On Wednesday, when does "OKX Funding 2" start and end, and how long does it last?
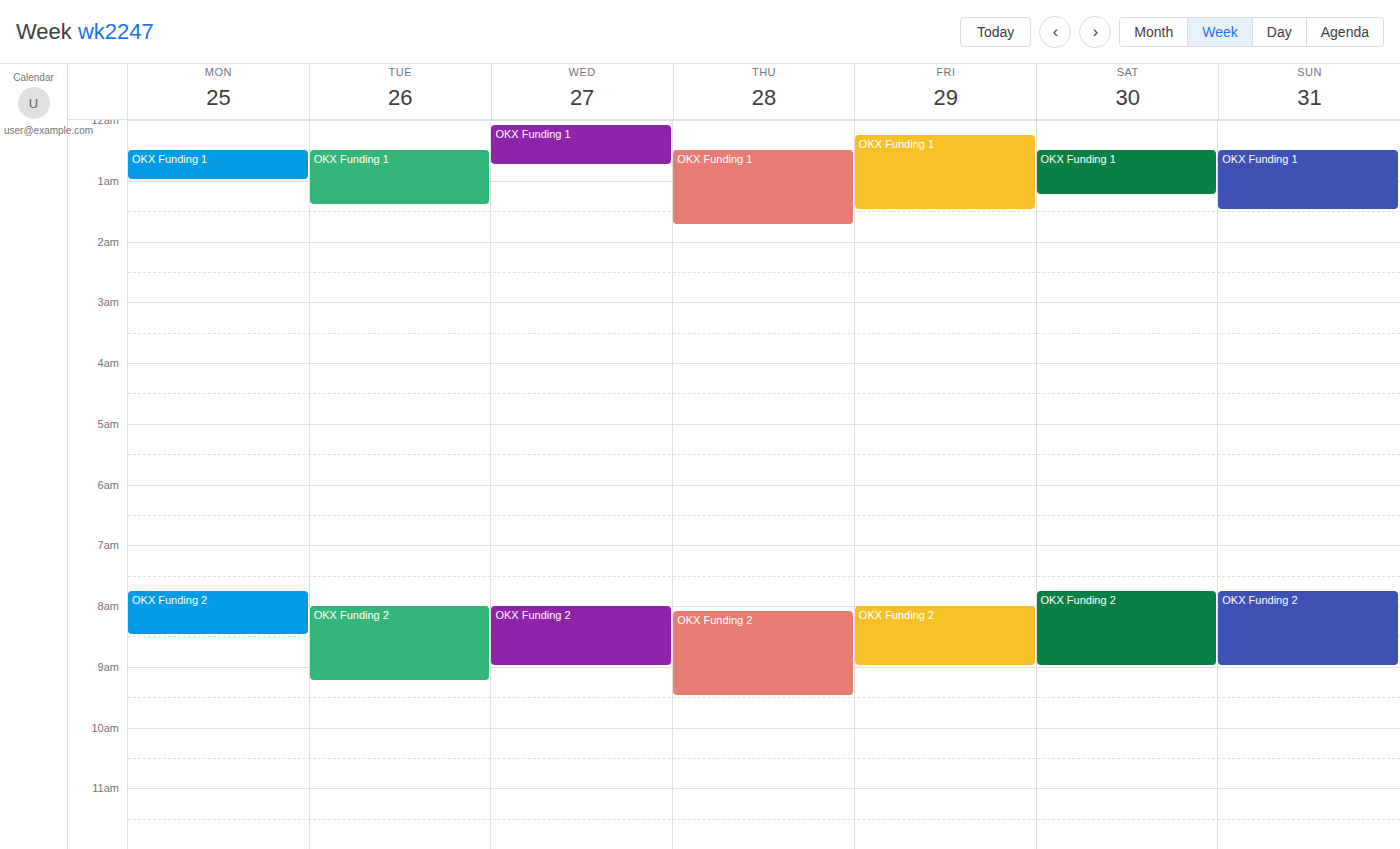
8:00 AM to 9:00 AM, 1 hour